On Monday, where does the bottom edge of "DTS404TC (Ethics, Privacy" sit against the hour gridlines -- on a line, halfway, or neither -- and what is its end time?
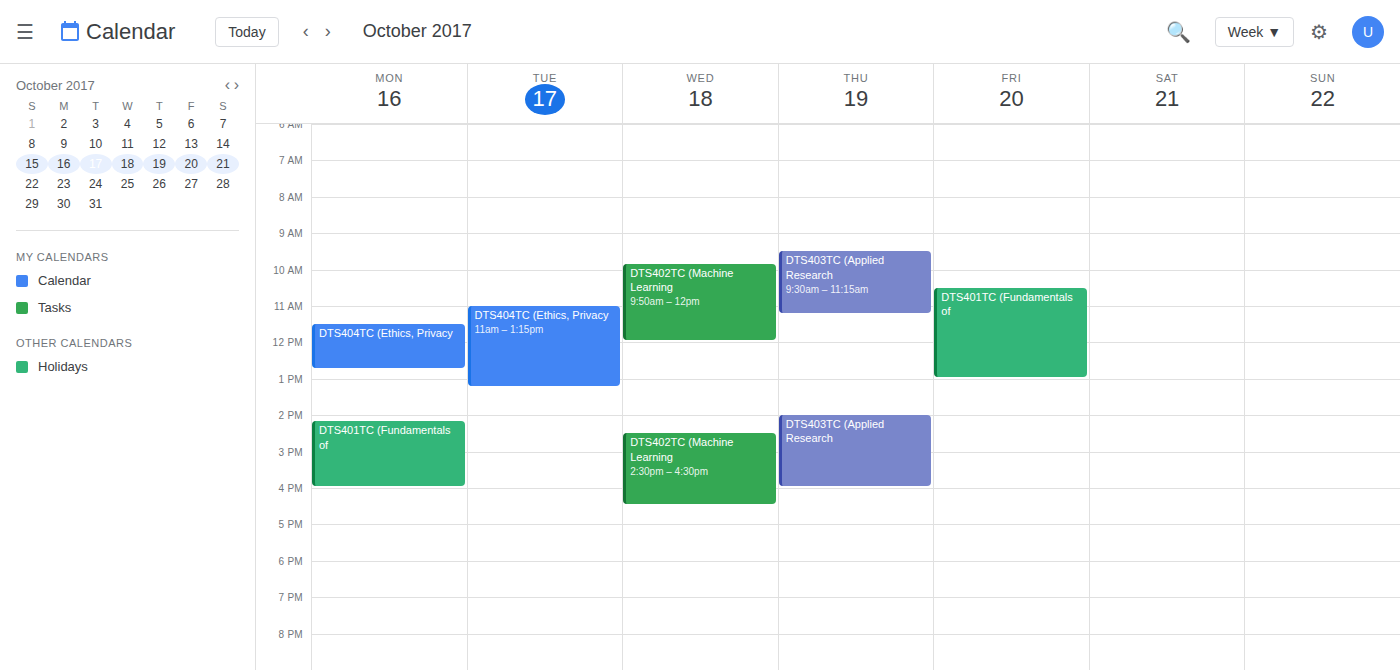
12:45 PM -- neither: three quarters of the way from the 12 PM line to the 1 PM line.